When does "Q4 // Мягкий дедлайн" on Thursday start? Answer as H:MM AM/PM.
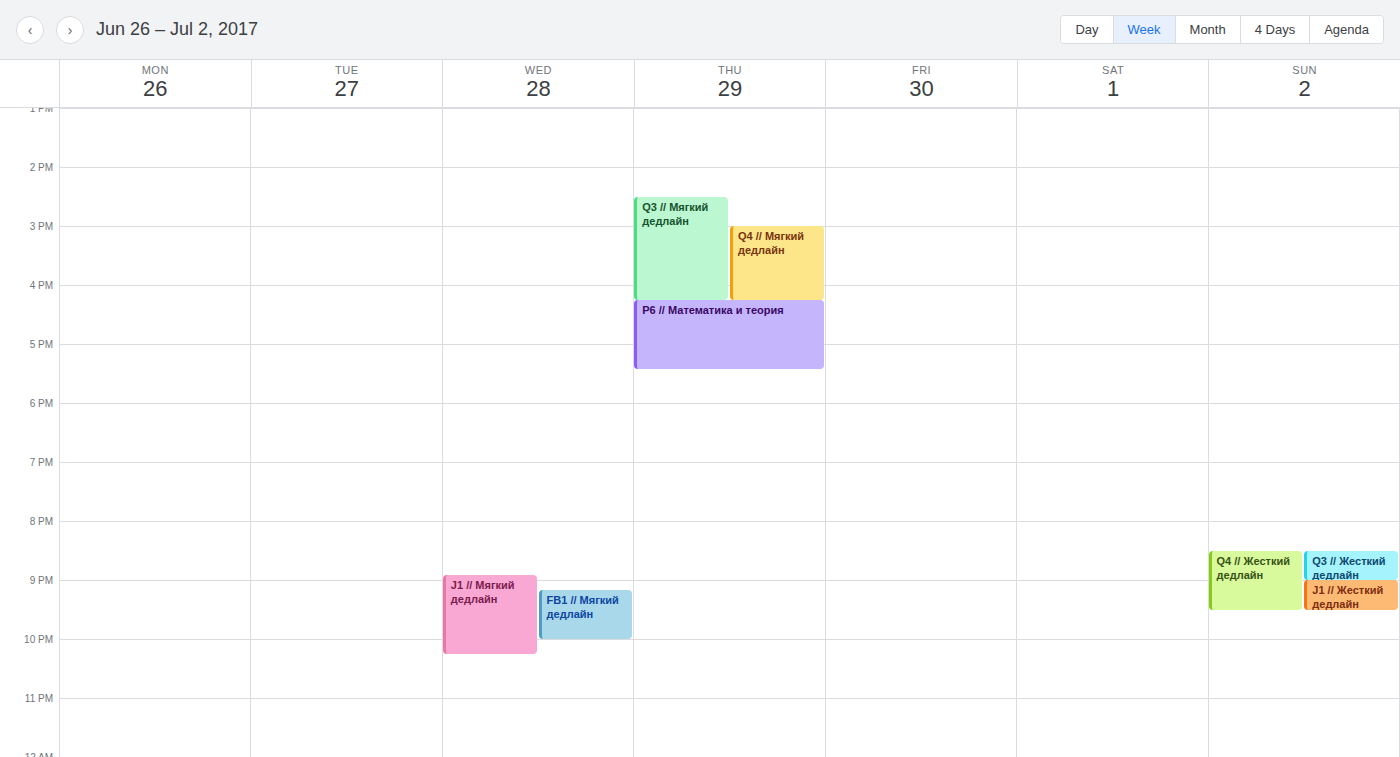
3:00 PM